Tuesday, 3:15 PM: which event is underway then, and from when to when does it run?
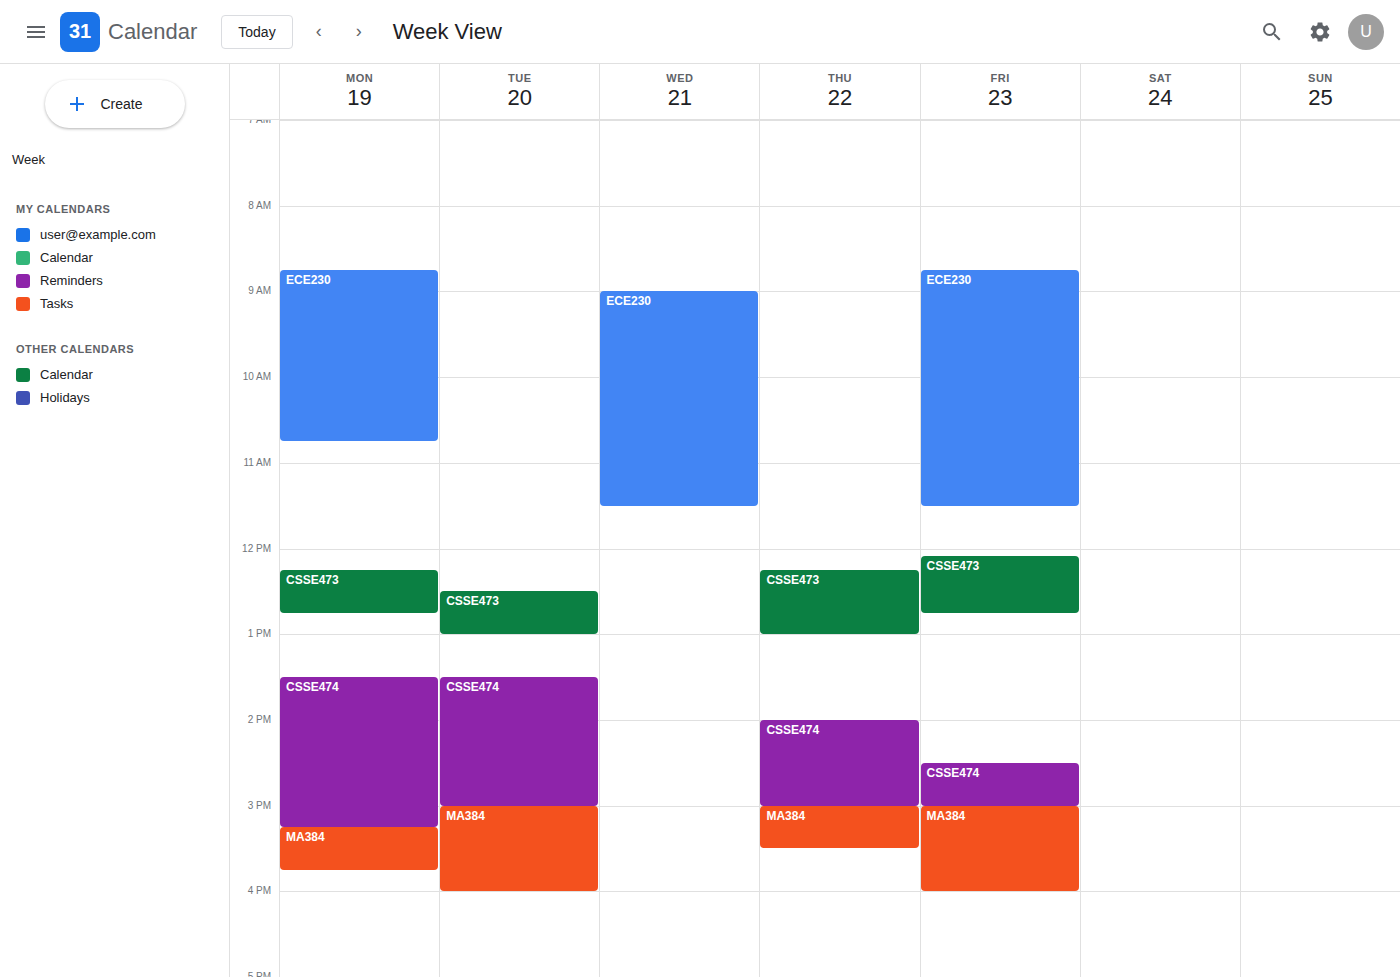
"MA384", 3:00 PM to 4:00 PM